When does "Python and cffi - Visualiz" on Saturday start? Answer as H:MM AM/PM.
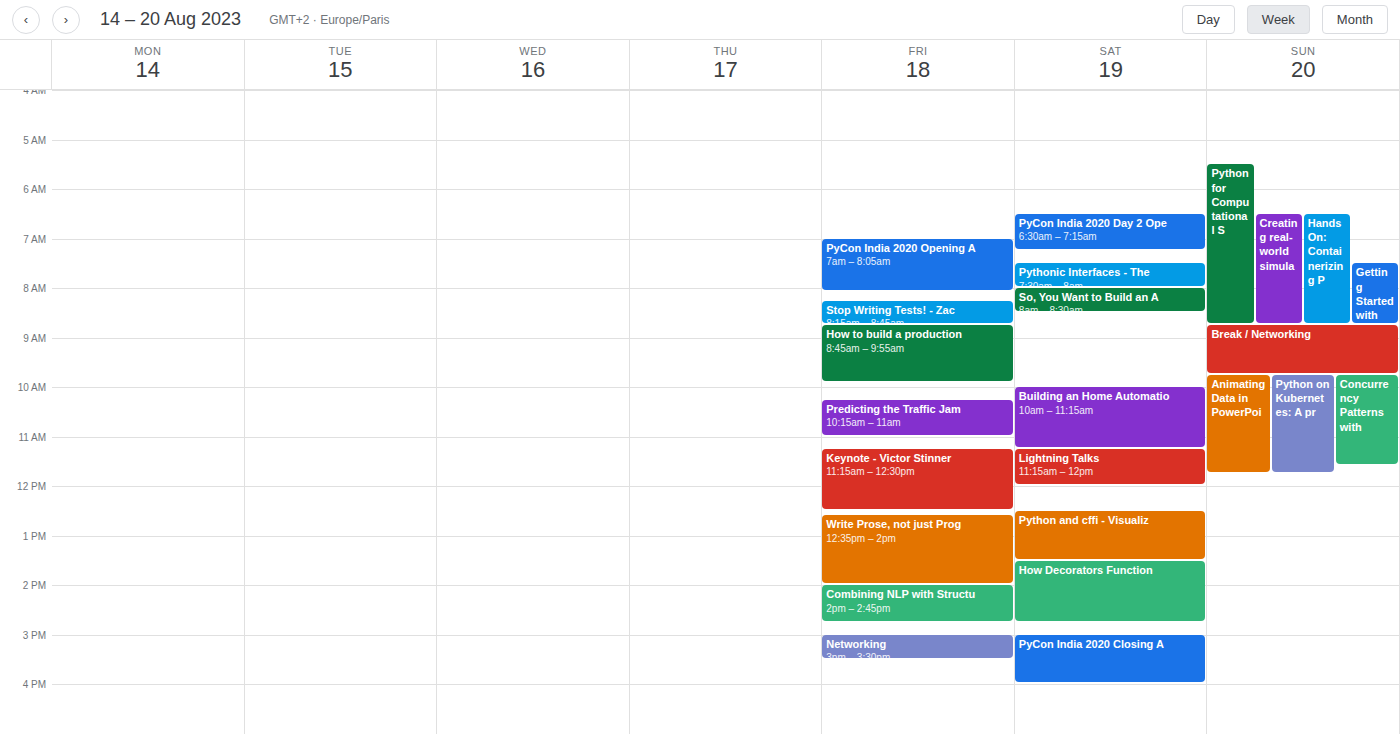
12:30 PM